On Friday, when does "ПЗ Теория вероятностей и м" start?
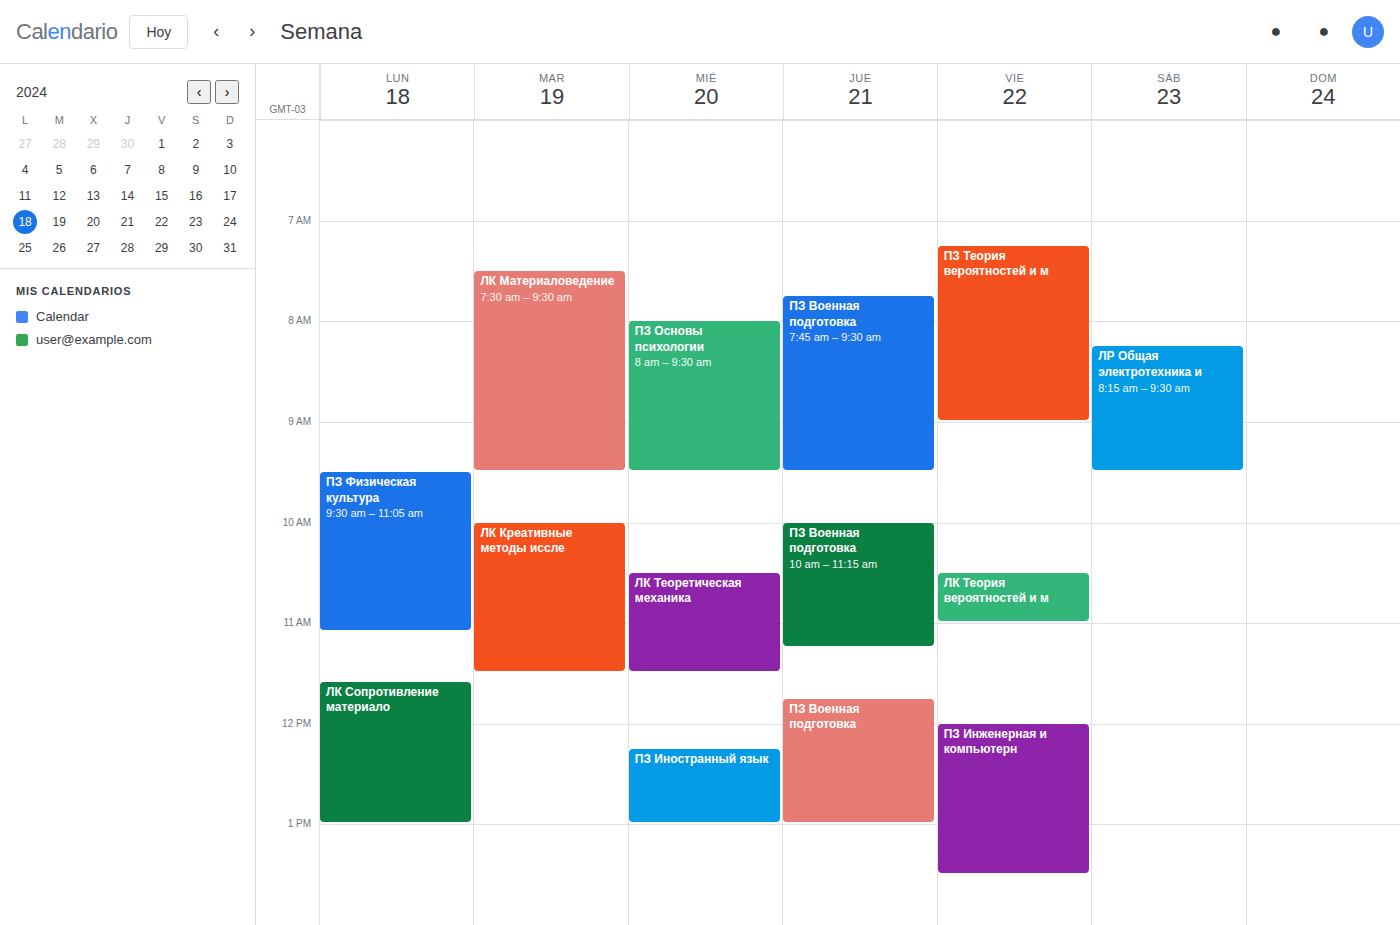
7:15 AM